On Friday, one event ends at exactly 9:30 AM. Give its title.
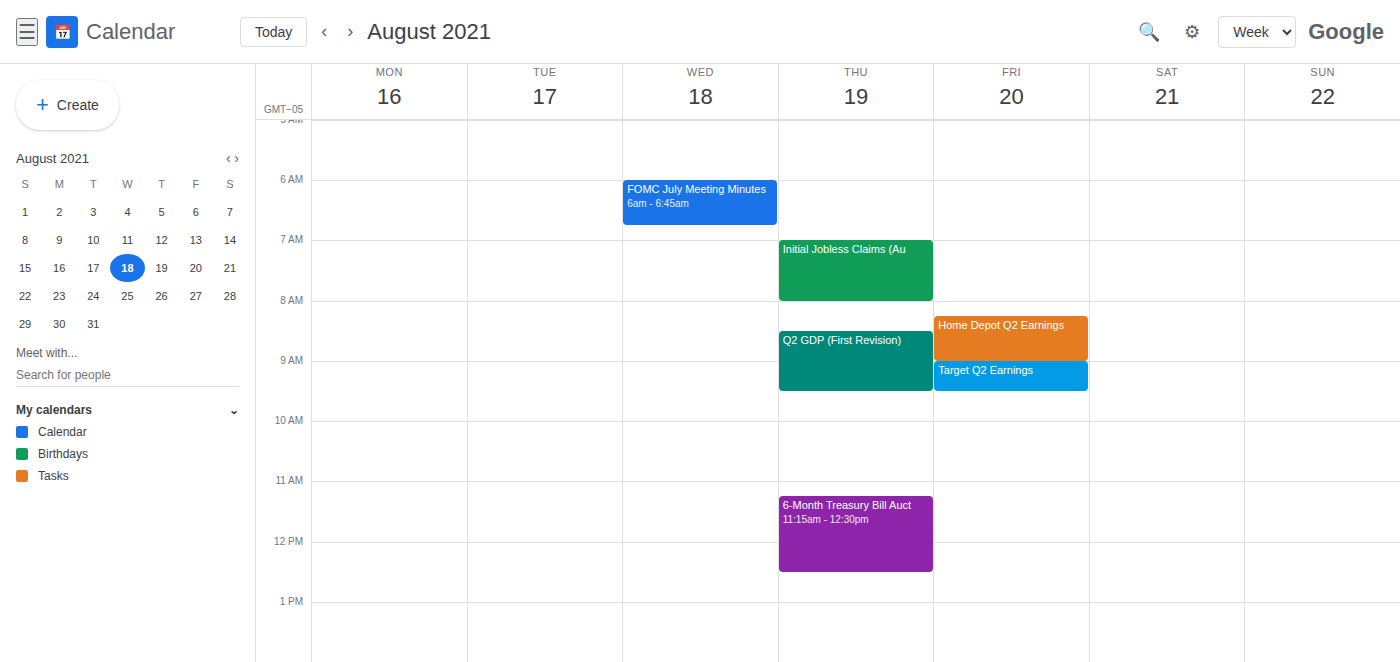
"Target Q2 Earnings"